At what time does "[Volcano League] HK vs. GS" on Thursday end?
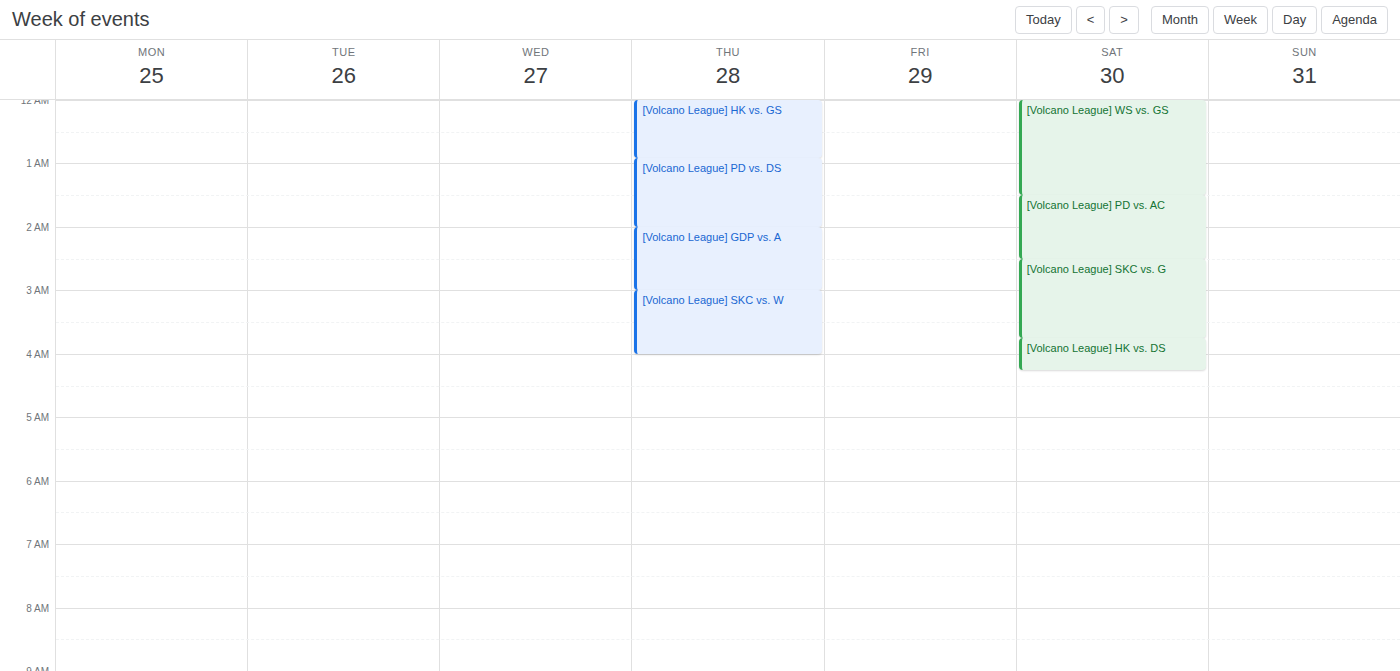
12:55 AM